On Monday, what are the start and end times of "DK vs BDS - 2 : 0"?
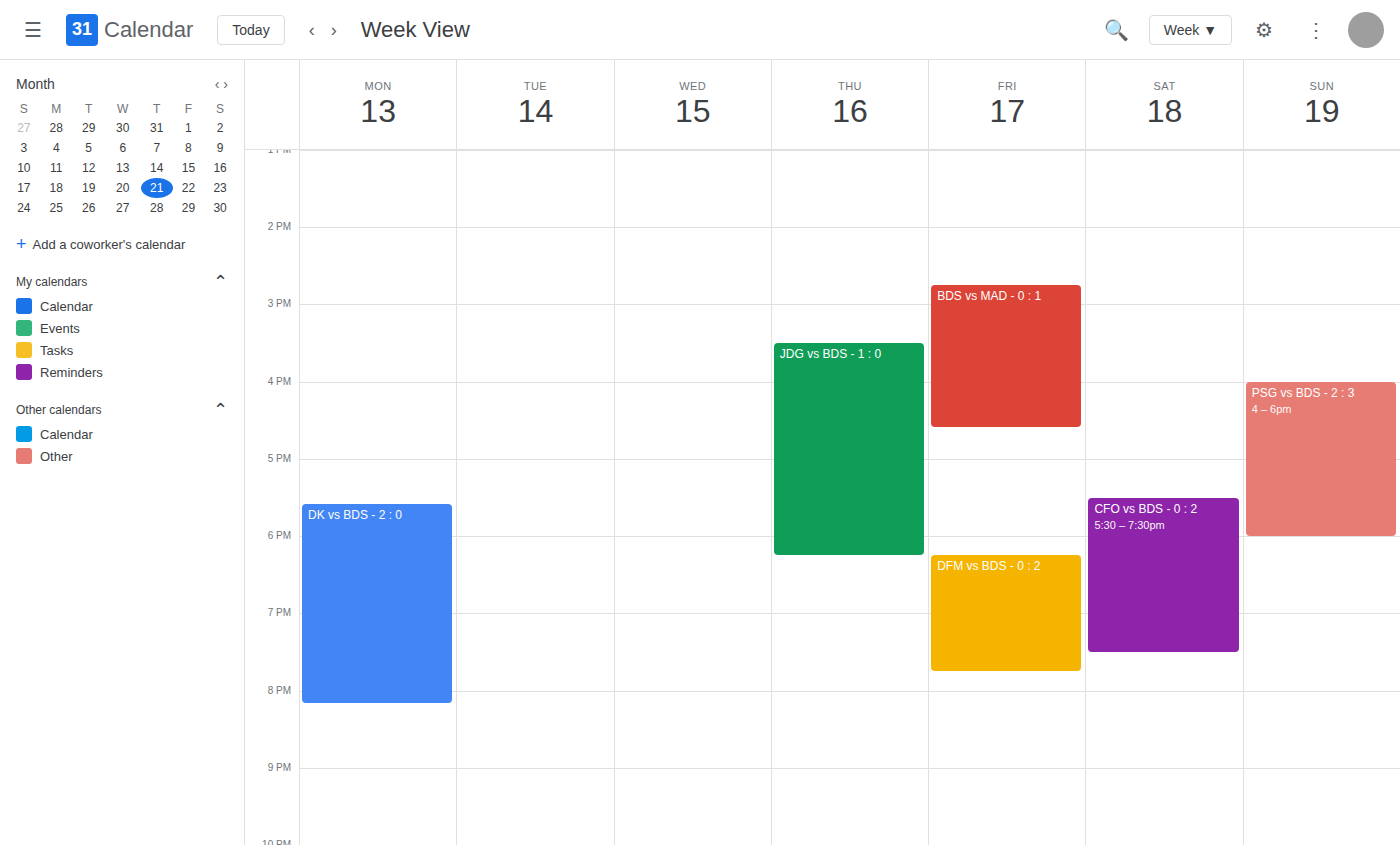
17:35 to 20:10